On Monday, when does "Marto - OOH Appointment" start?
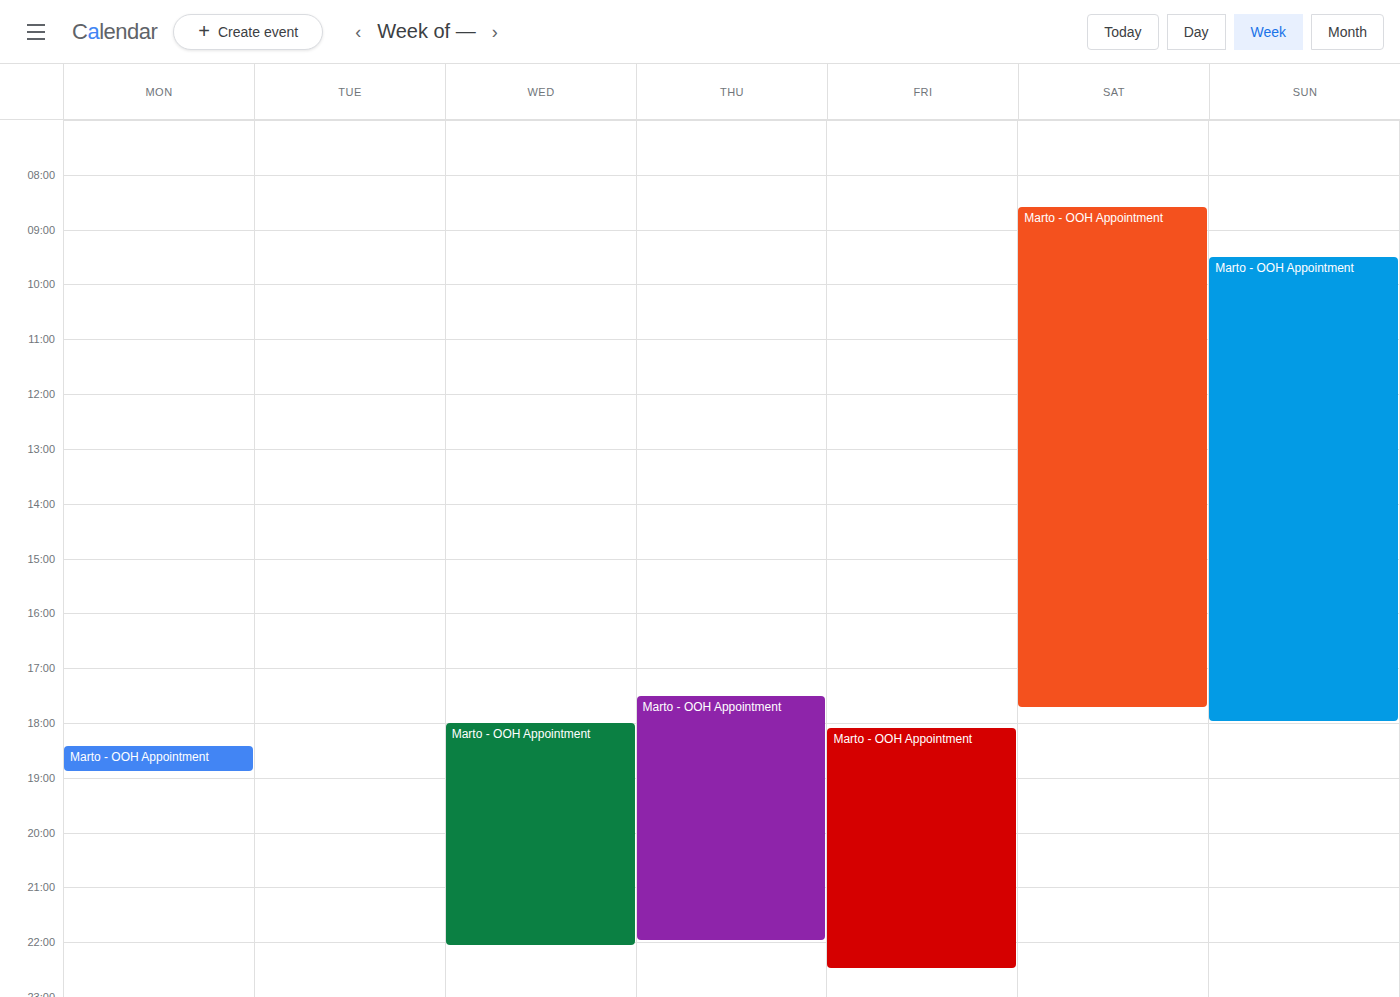
6:25 PM